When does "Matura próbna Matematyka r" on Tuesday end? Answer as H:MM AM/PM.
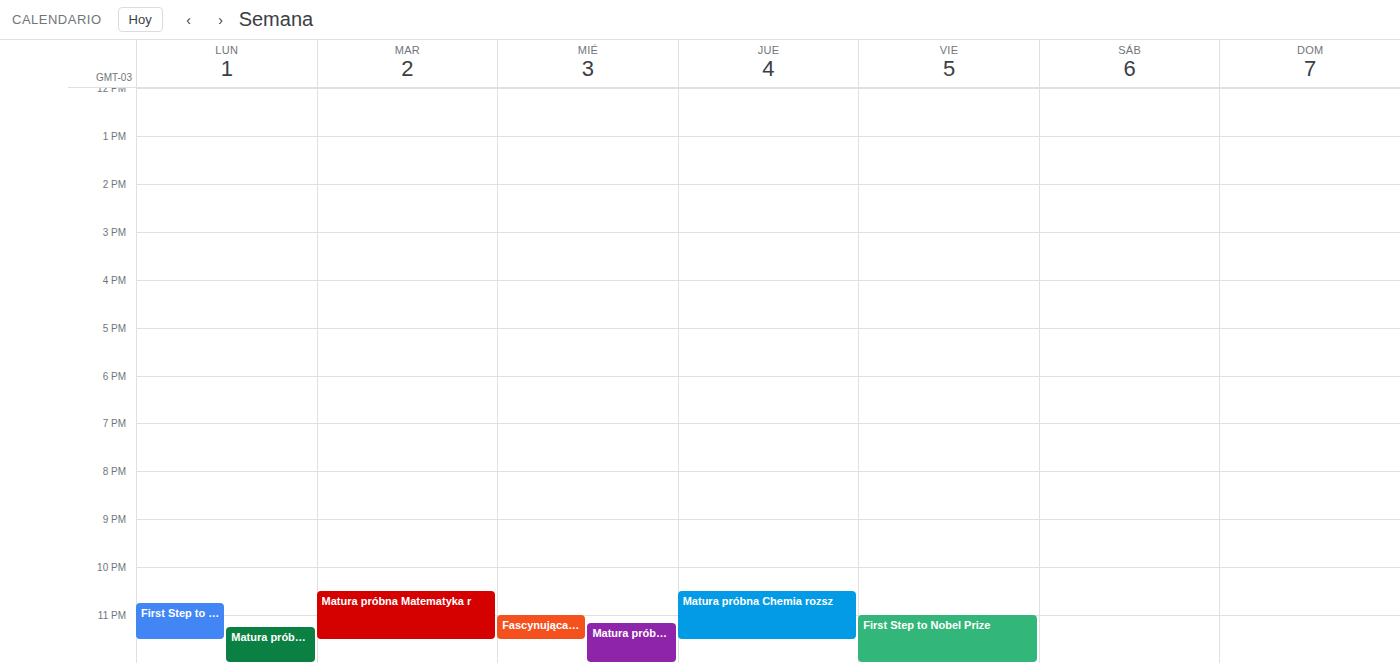
11:30 PM